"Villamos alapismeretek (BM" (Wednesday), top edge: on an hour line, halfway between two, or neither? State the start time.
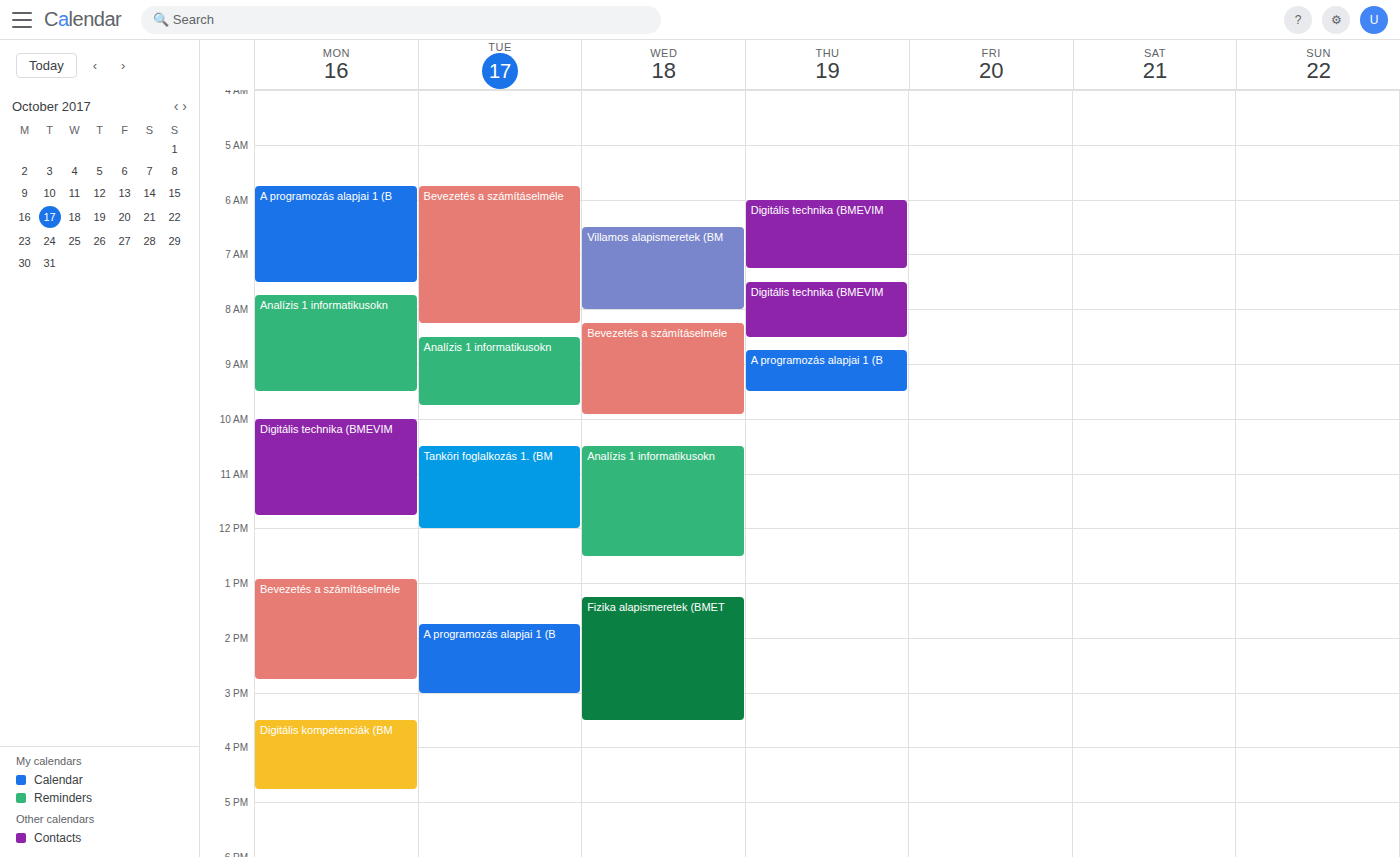
06:30 -- halfway between the 06:00 and 07:00 lines.